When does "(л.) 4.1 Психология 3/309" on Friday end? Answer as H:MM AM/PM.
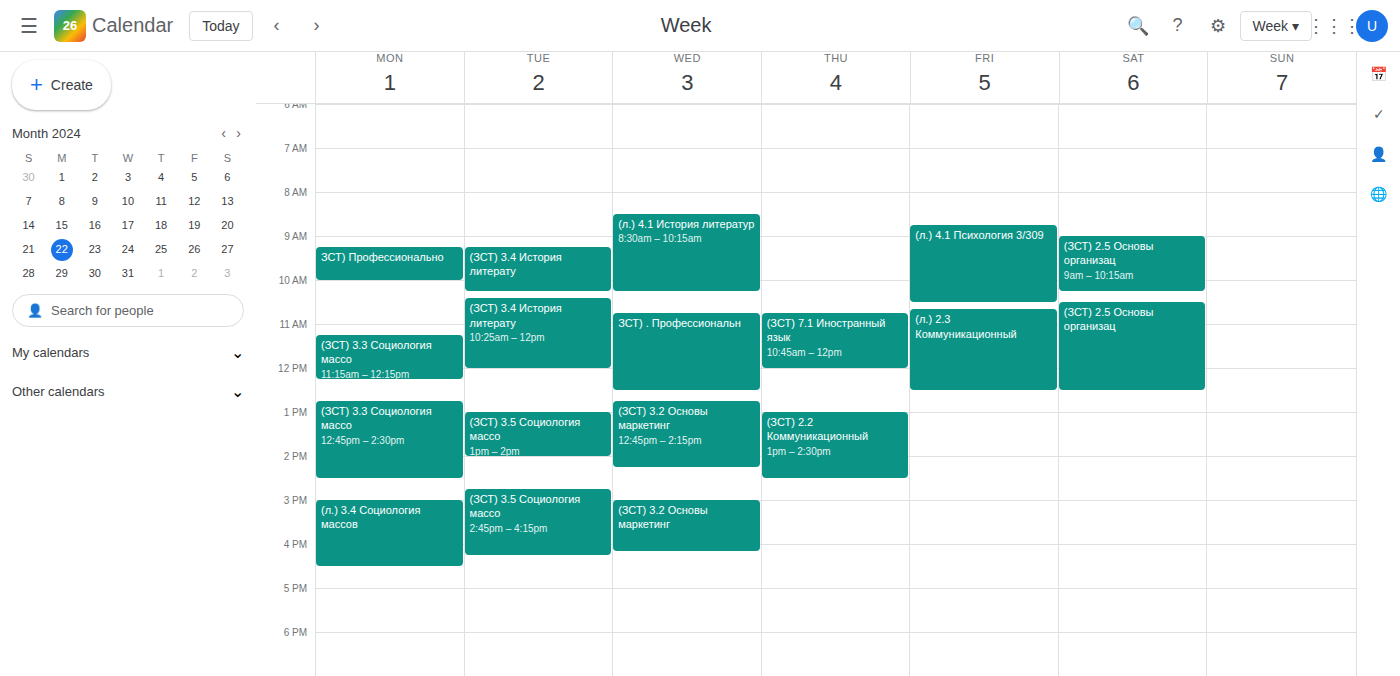
10:30 AM